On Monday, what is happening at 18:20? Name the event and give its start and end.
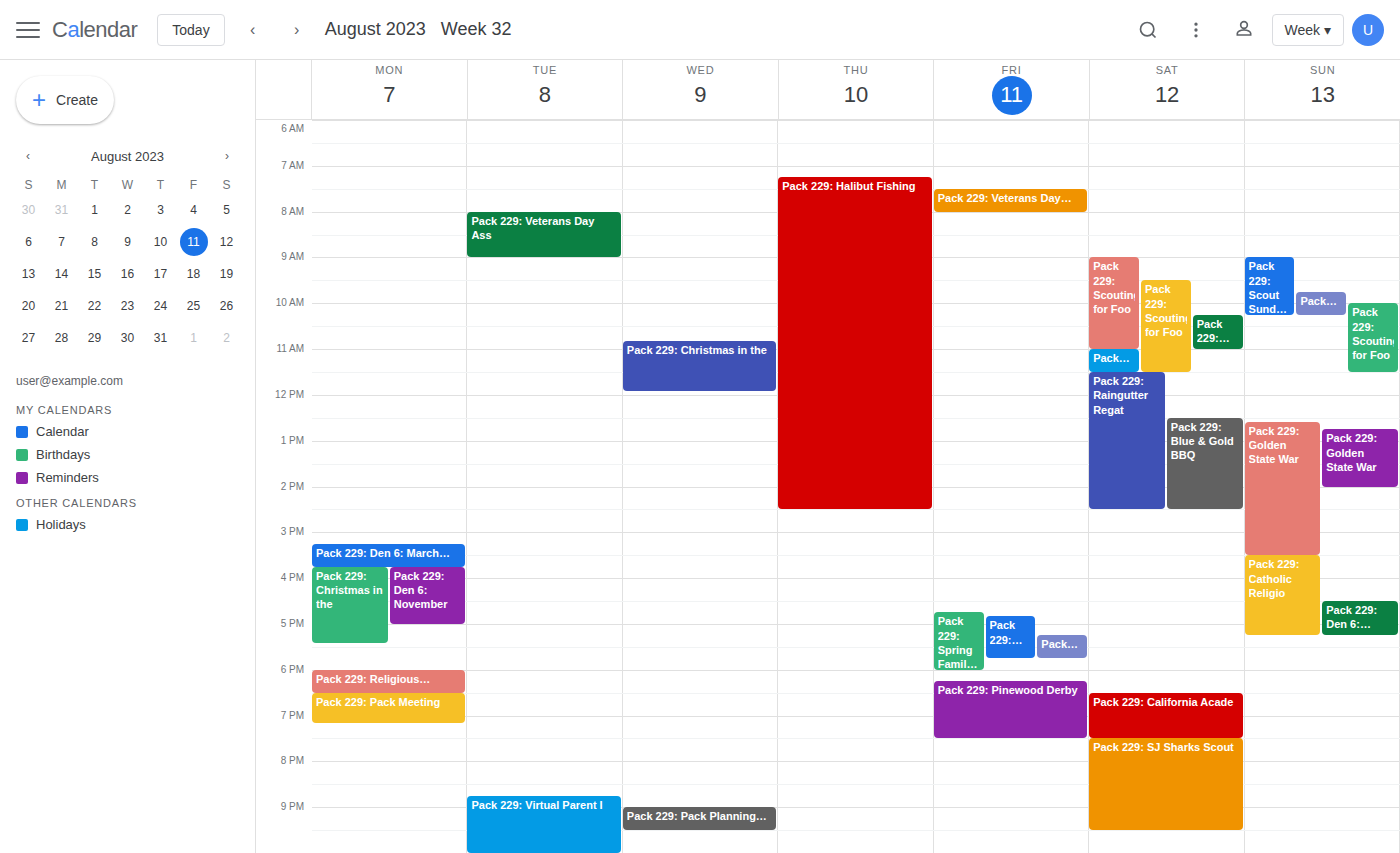
"Pack 229: Religious Emblem", 18:00 to 18:30